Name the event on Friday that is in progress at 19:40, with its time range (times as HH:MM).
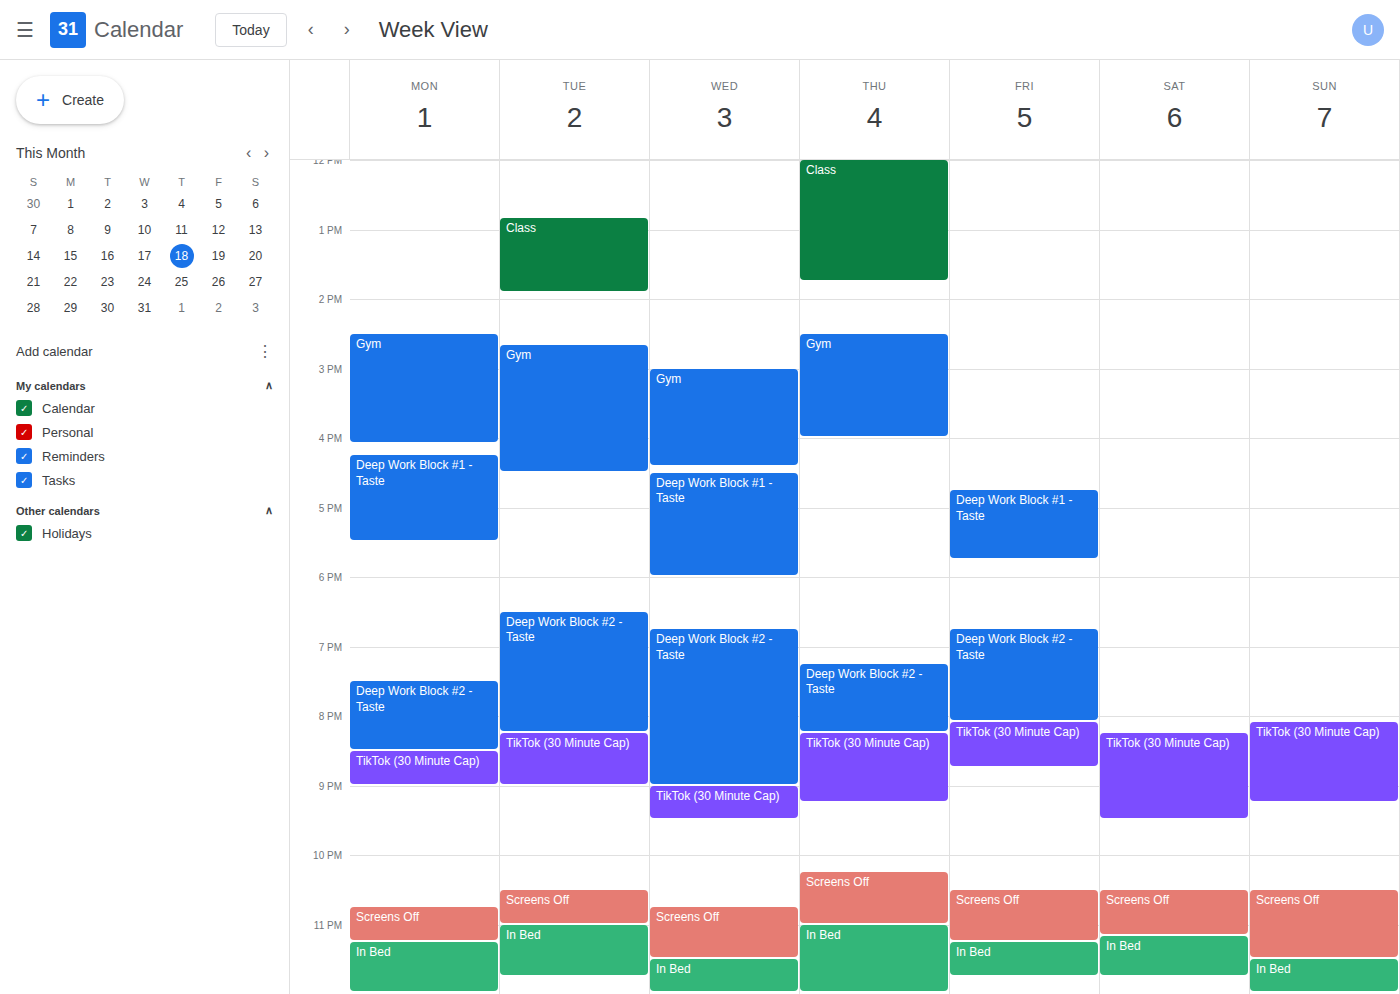
"Deep Work Block #2 - Taste", 18:45 to 20:05